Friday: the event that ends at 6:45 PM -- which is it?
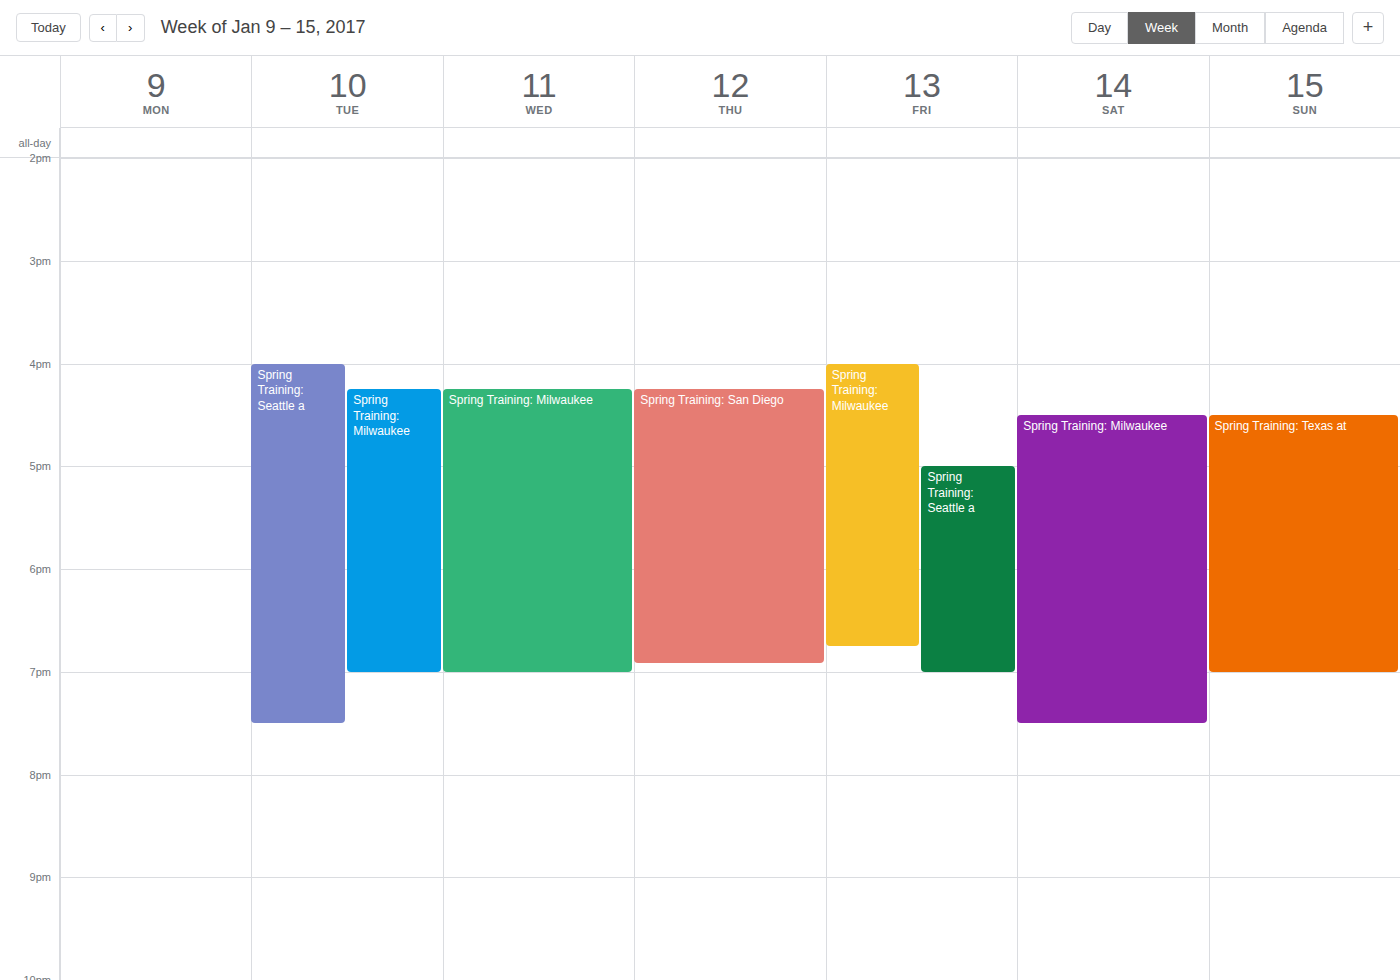
"Spring Training: Milwaukee"